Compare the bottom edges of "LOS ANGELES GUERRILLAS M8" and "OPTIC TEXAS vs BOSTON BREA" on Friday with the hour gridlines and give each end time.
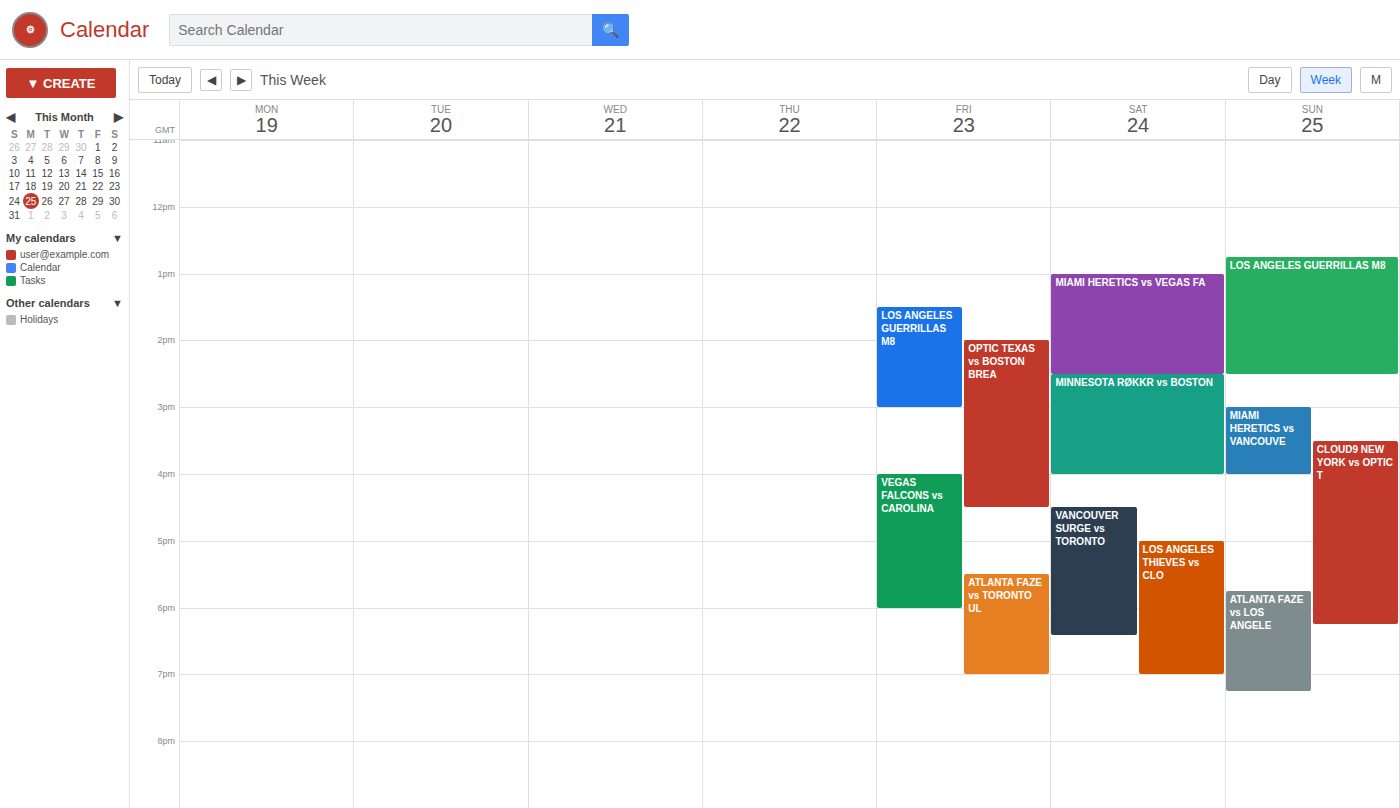
"LOS ANGELES GUERRILLAS M8": 3:00 PM, exactly on the 3 PM line. "OPTIC TEXAS vs BOSTON BREA": 4:30 PM, halfway between the 4 PM and 5 PM lines.